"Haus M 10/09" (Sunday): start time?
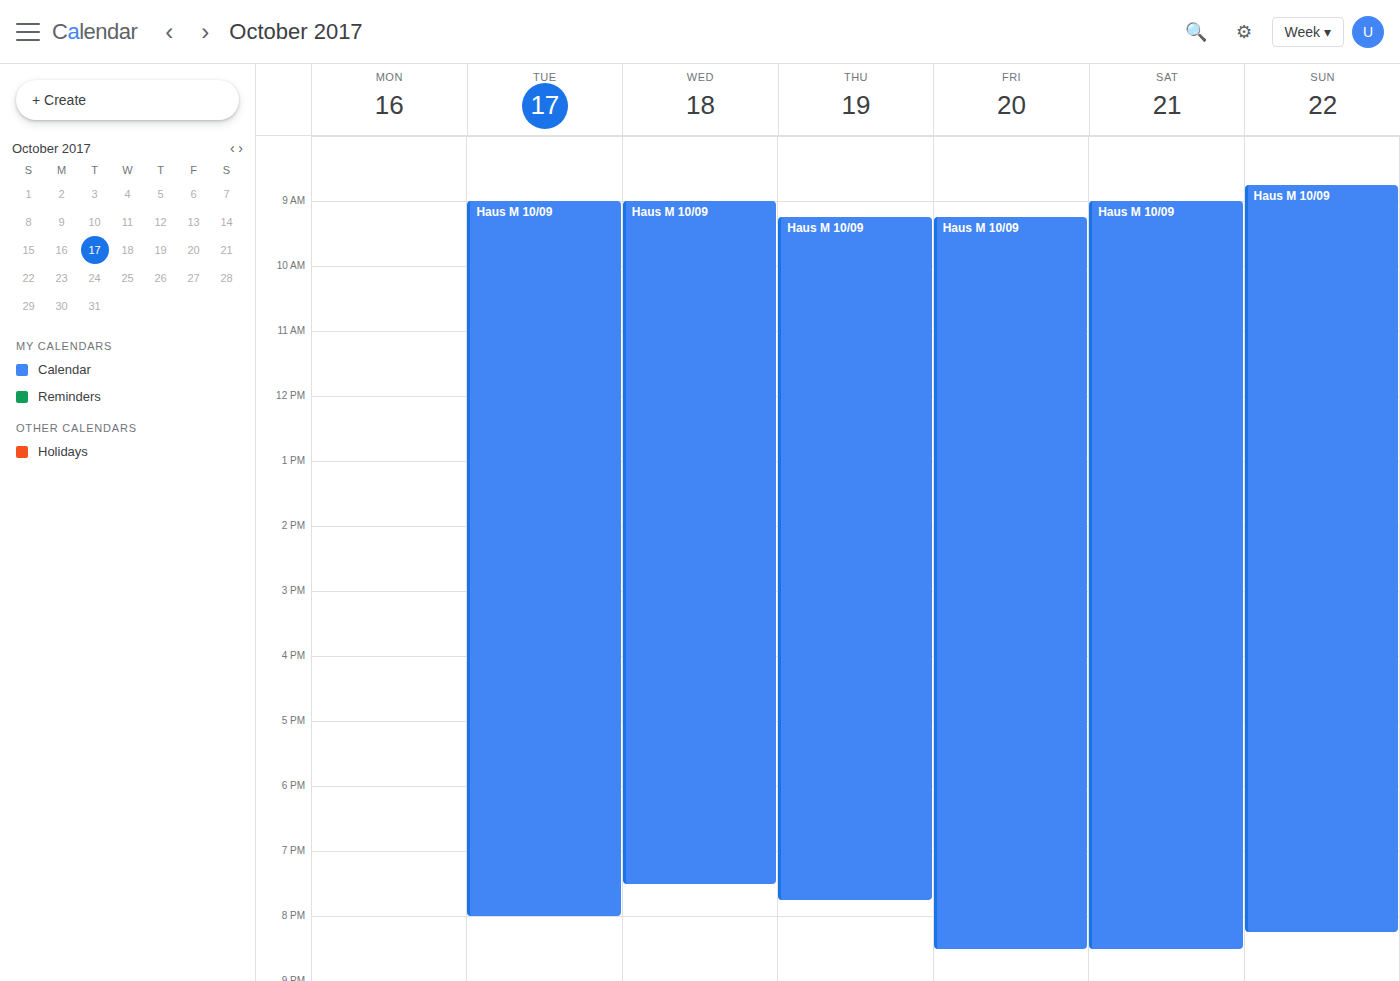
8:45 AM